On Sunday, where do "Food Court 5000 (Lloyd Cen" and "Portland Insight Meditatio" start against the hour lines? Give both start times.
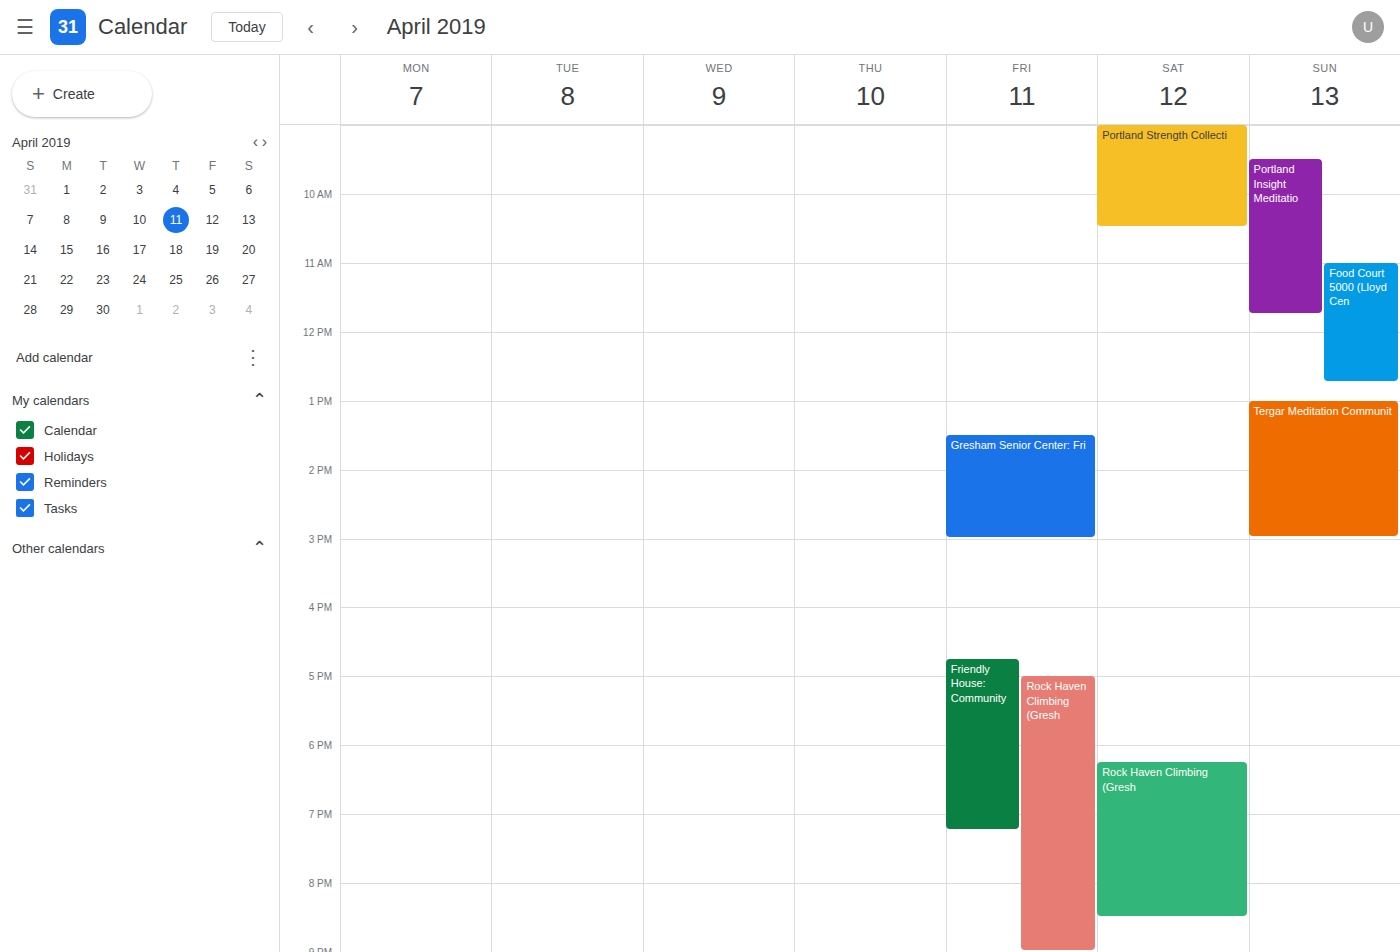
"Food Court 5000 (Lloyd Cen": 11:00 AM, exactly on the 11 AM line. "Portland Insight Meditatio": 9:30 AM, halfway between the 9 AM and 10 AM lines.